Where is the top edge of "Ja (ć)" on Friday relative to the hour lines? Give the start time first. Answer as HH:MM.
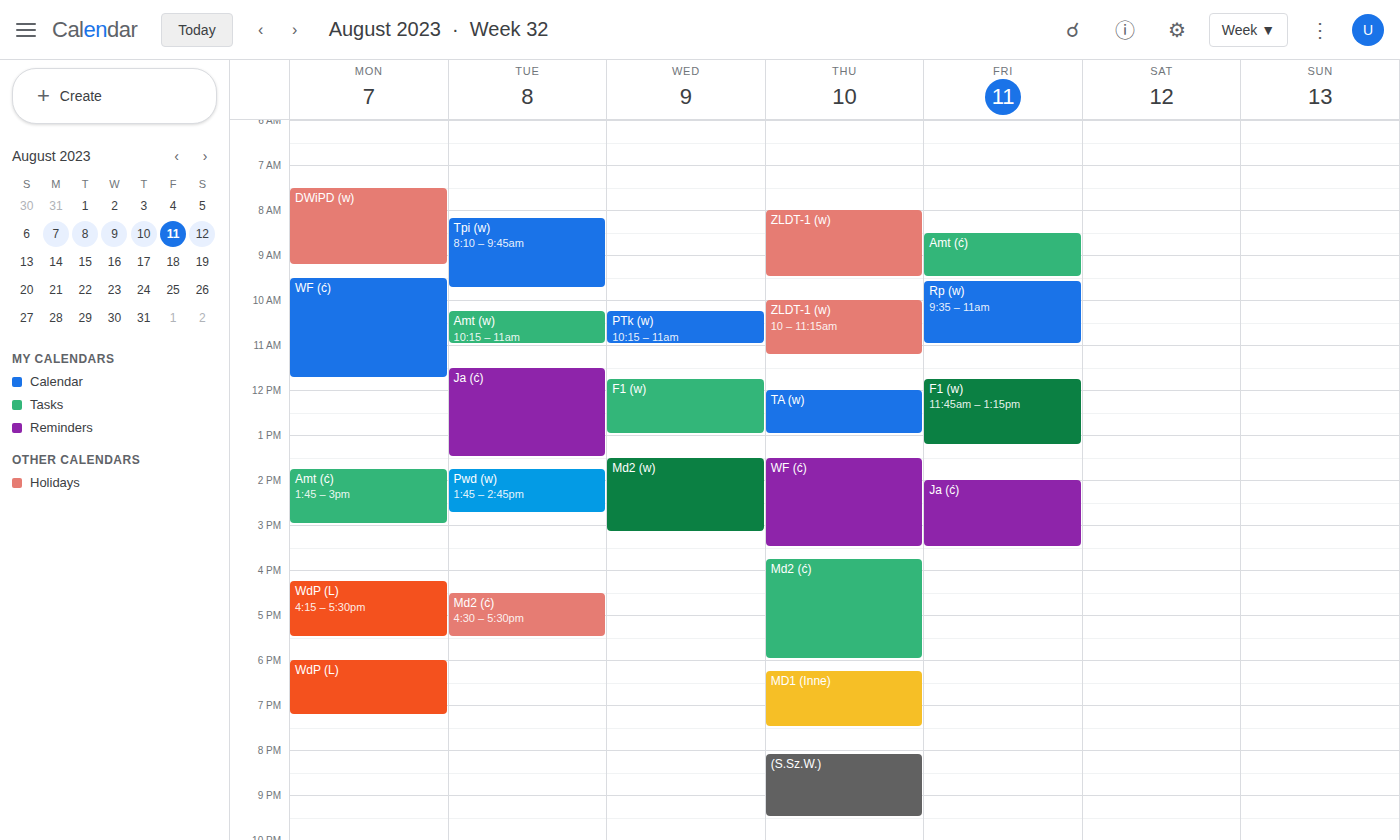
14:00 -- exactly on the 14:00 line.